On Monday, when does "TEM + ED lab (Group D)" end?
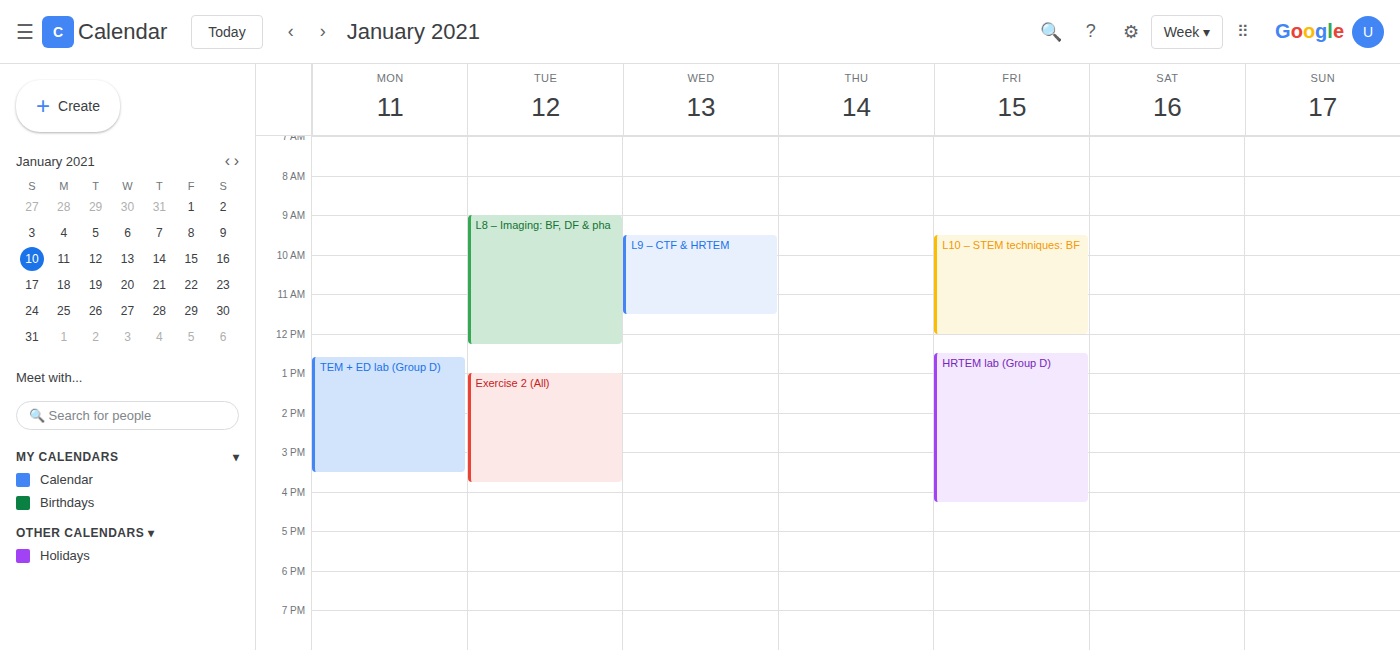
3:30 PM